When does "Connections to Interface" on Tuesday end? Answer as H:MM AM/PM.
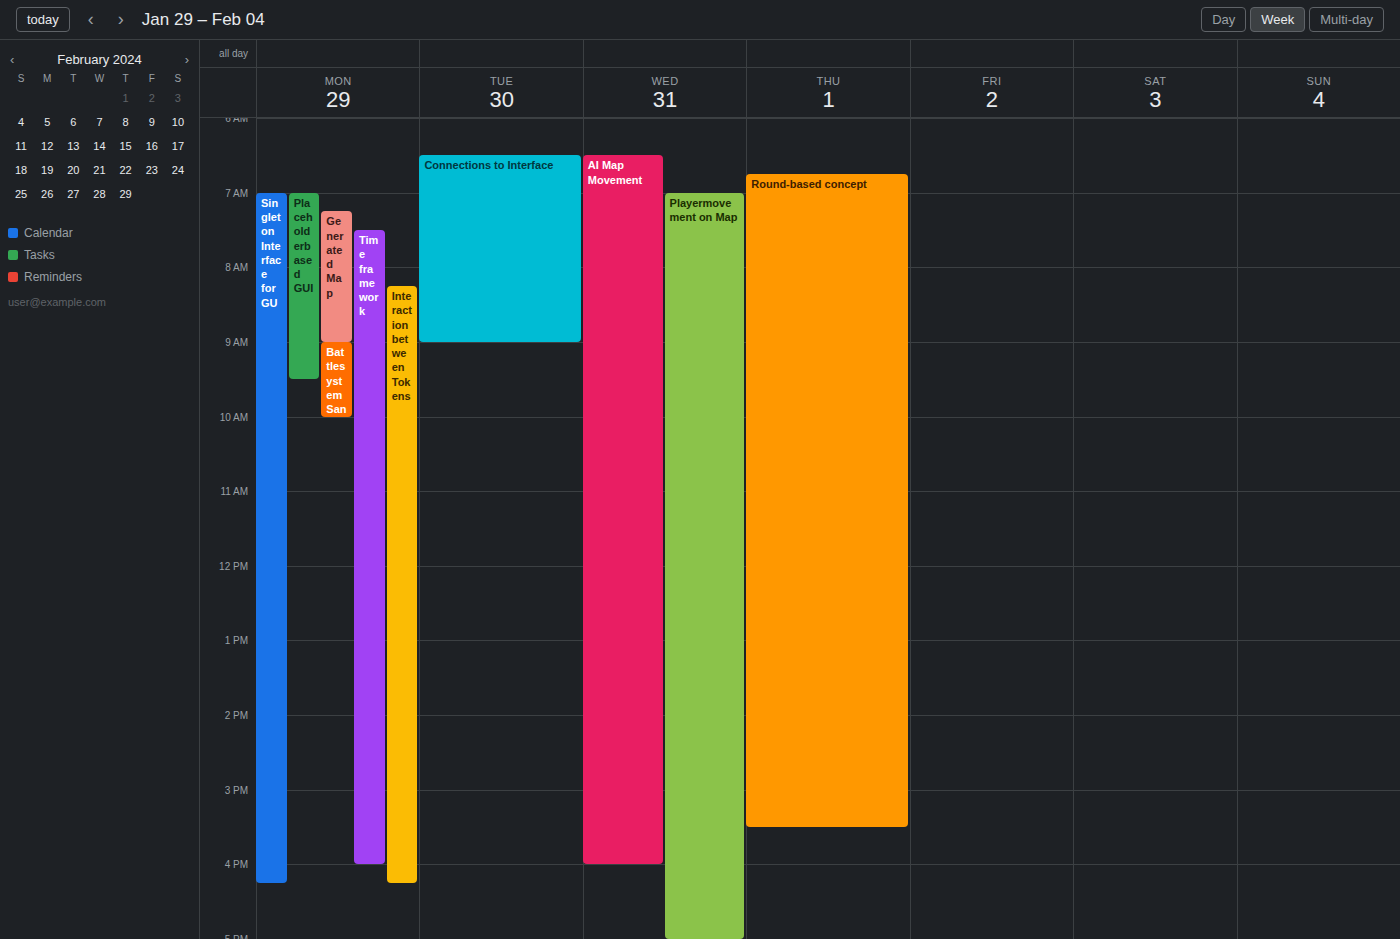
9:00 AM